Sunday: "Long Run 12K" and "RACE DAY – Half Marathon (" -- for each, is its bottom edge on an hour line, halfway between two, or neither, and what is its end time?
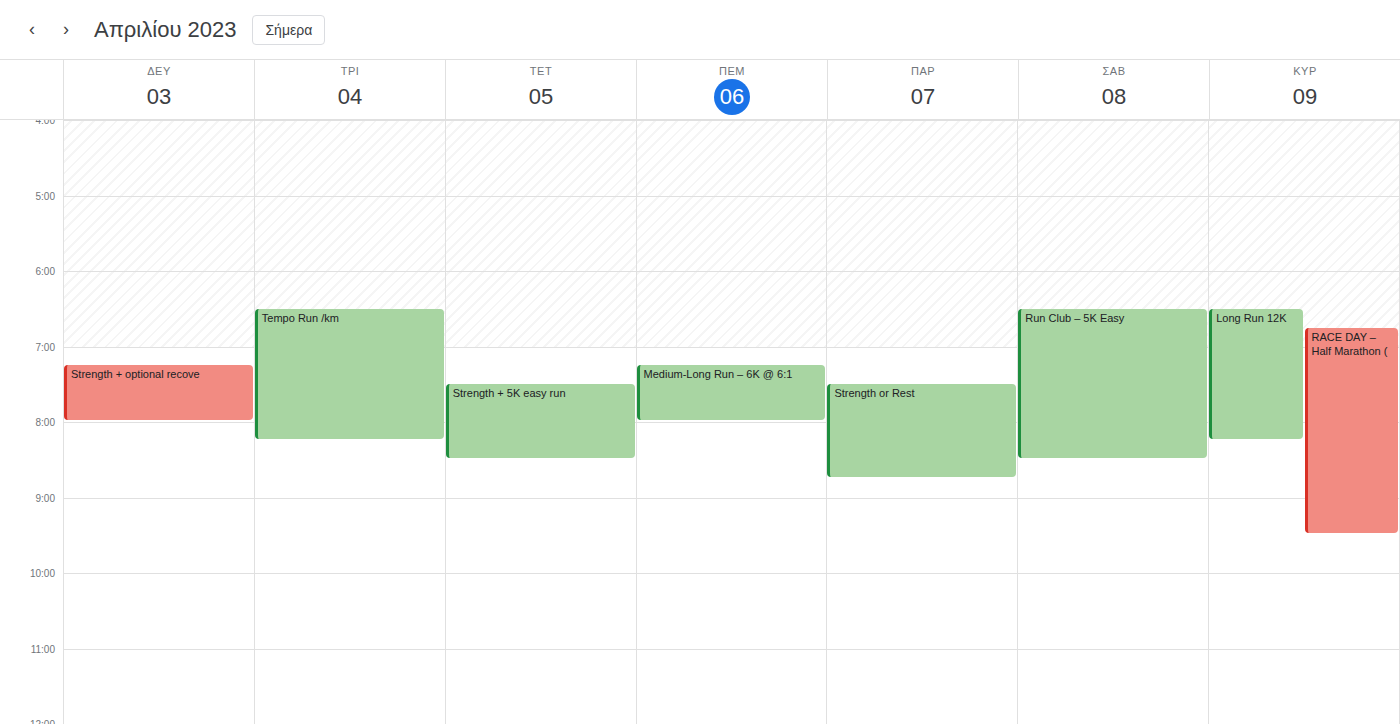
"Long Run 12K": 08:15, neither: a quarter of the way from the 08:00 line to the 09:00 line. "RACE DAY – Half Marathon (": 09:30, halfway between the 09:00 and 10:00 lines.